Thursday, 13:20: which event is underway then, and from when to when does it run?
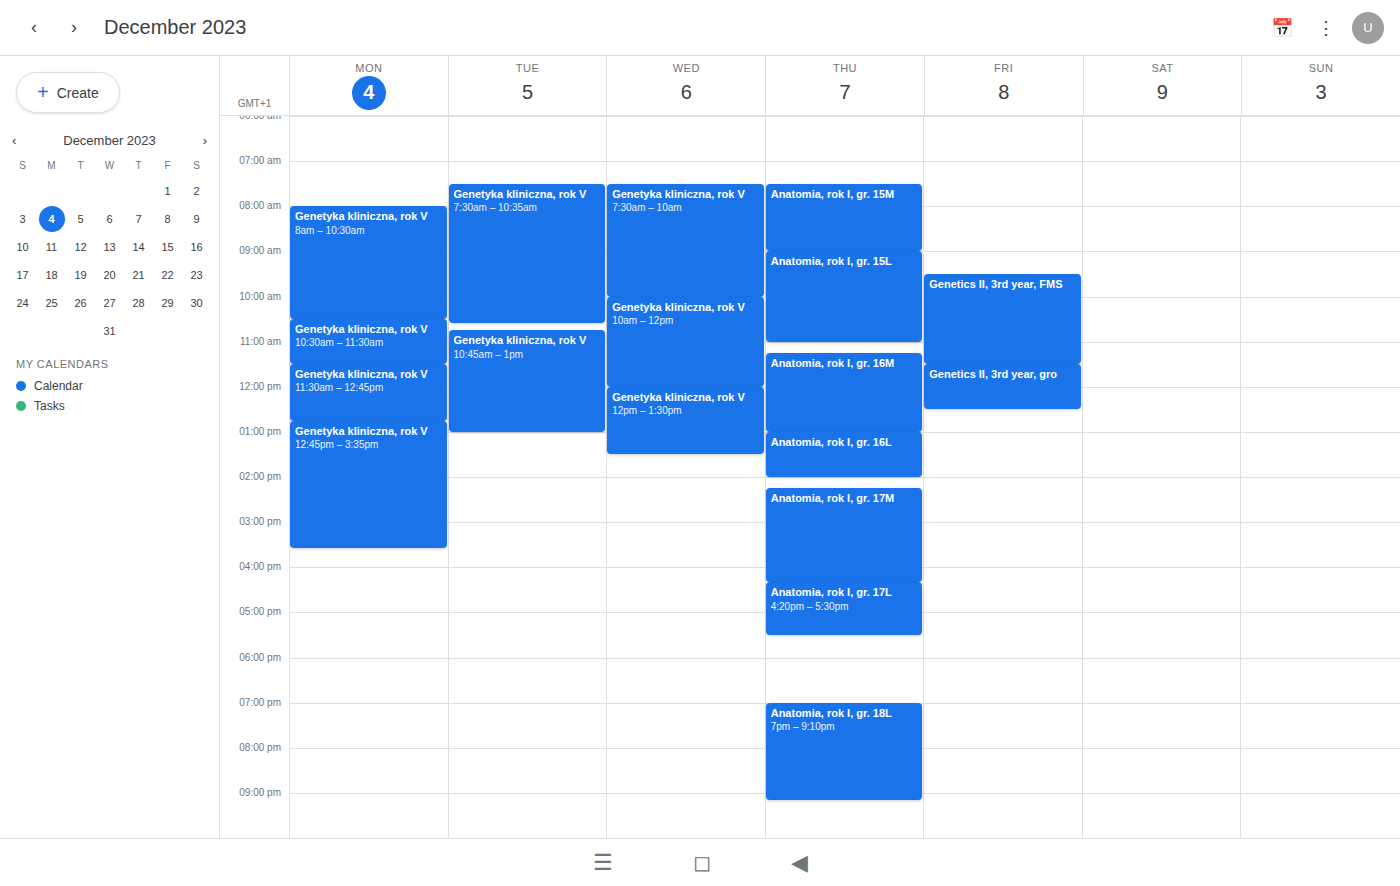
"Anatomia, rok I, gr. 16L", 13:00 to 14:00